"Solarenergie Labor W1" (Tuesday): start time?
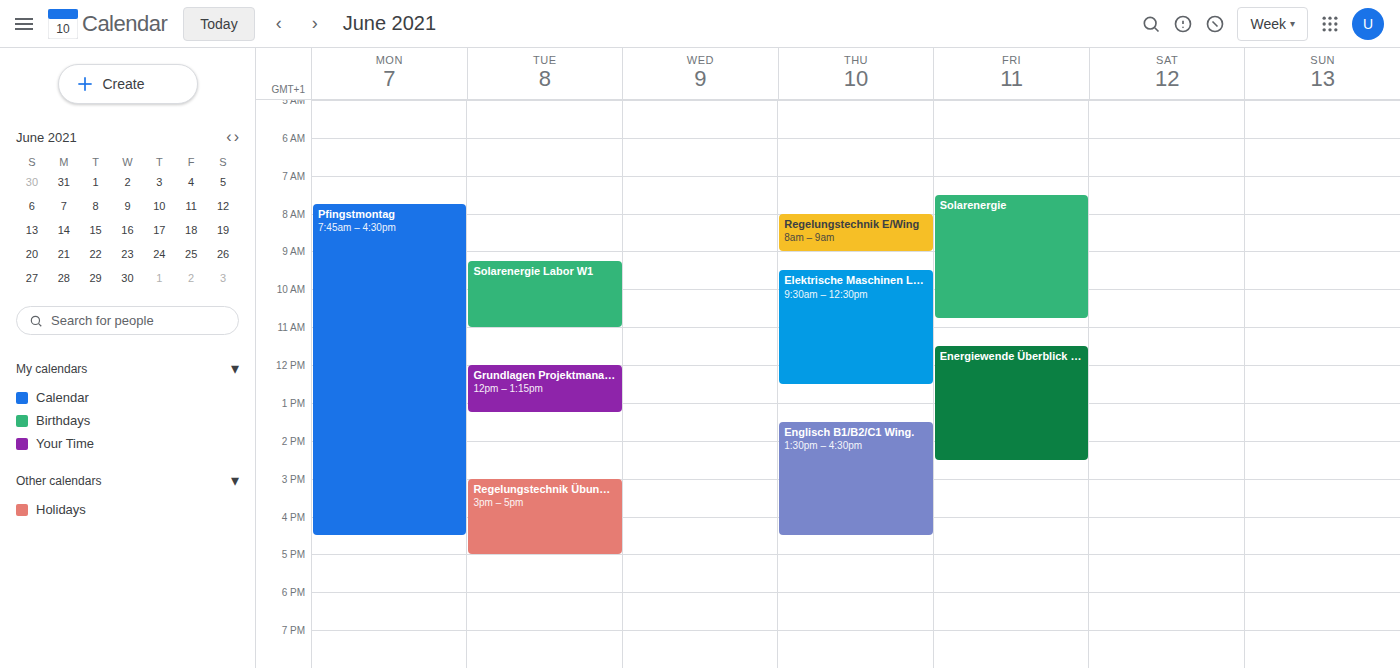
9:15 AM